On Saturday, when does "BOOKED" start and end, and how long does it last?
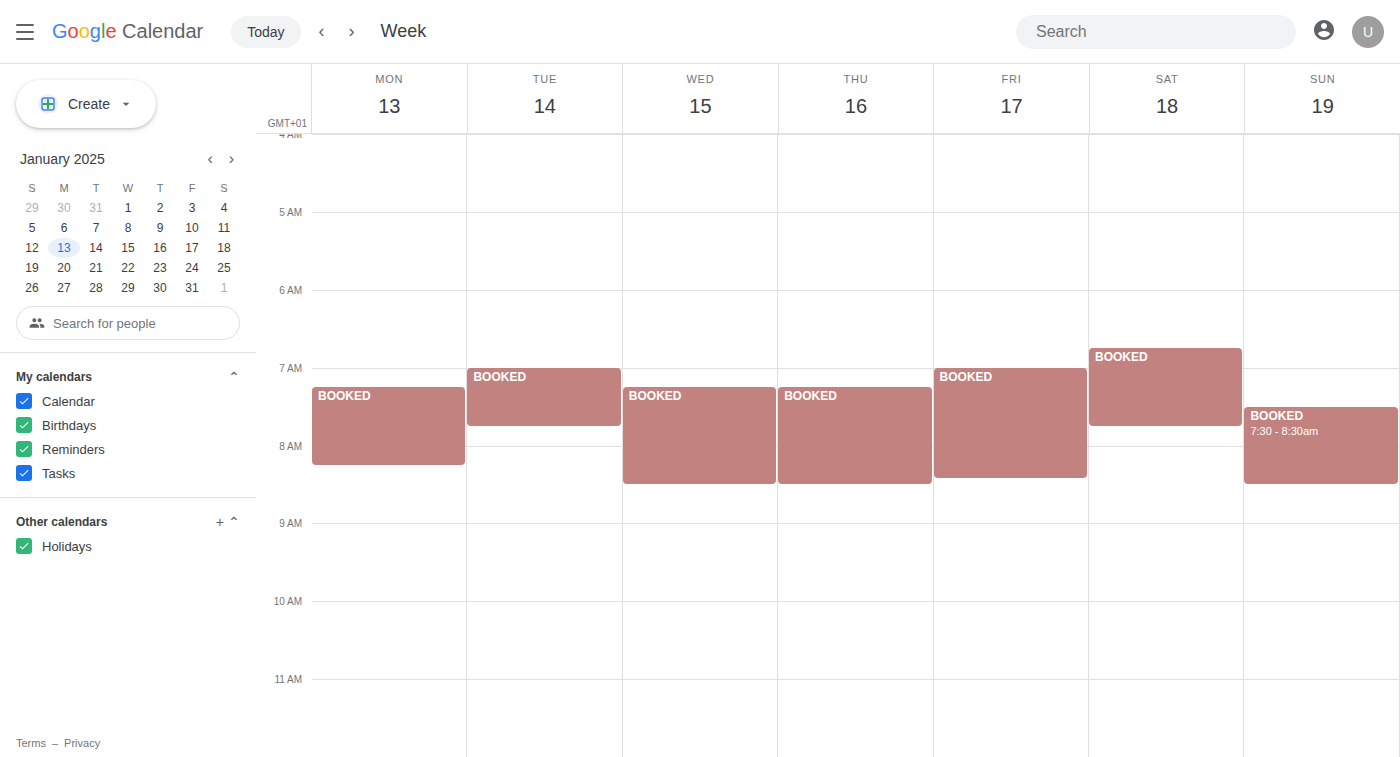
6:45 AM to 7:45 AM, 1 hour